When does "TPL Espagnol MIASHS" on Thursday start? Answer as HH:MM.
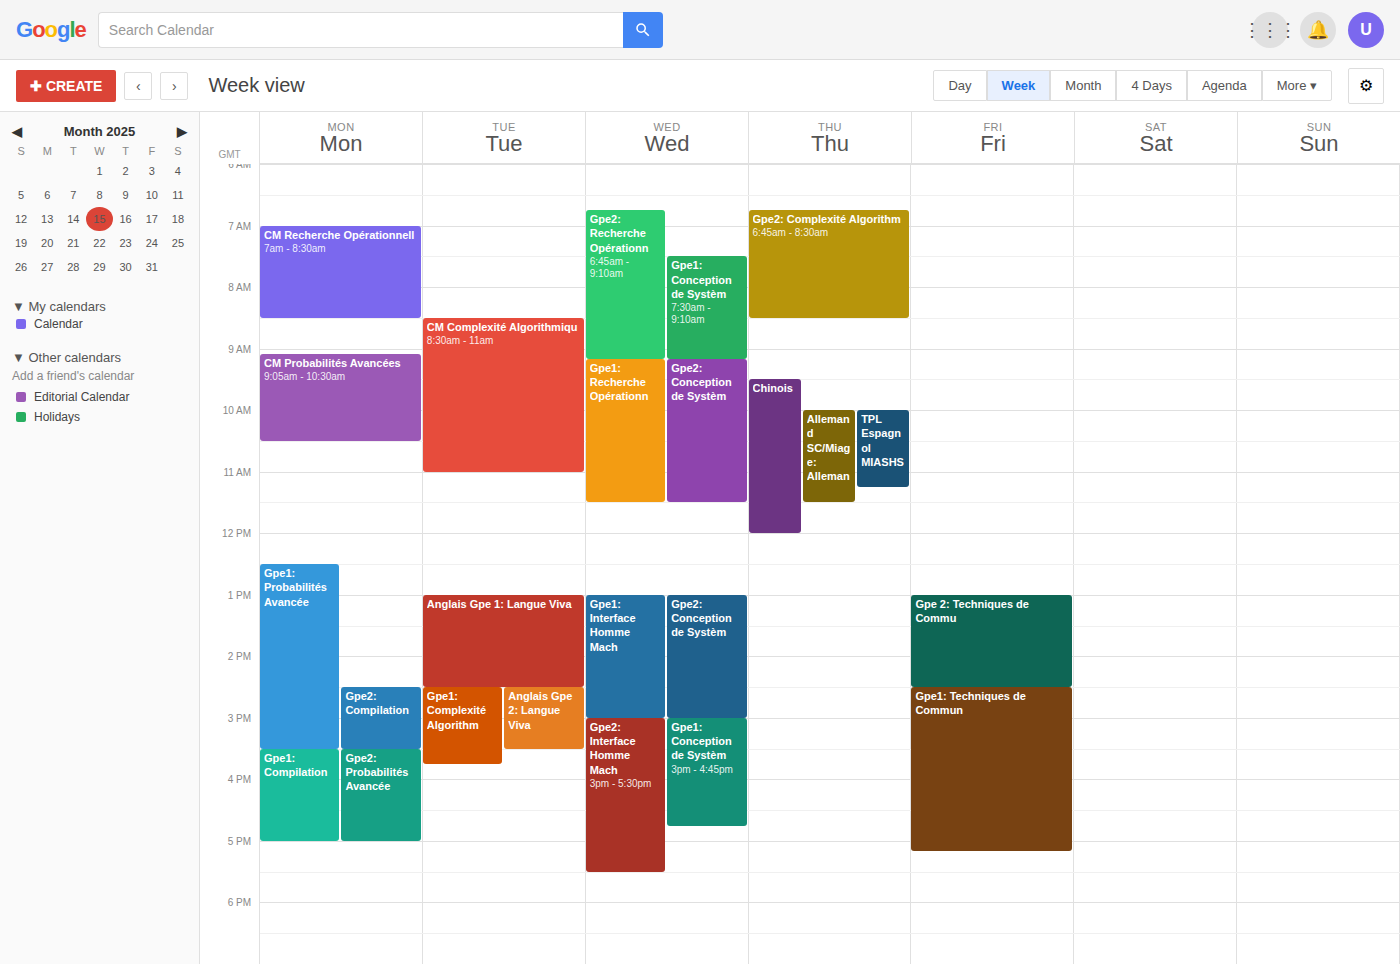
10:00